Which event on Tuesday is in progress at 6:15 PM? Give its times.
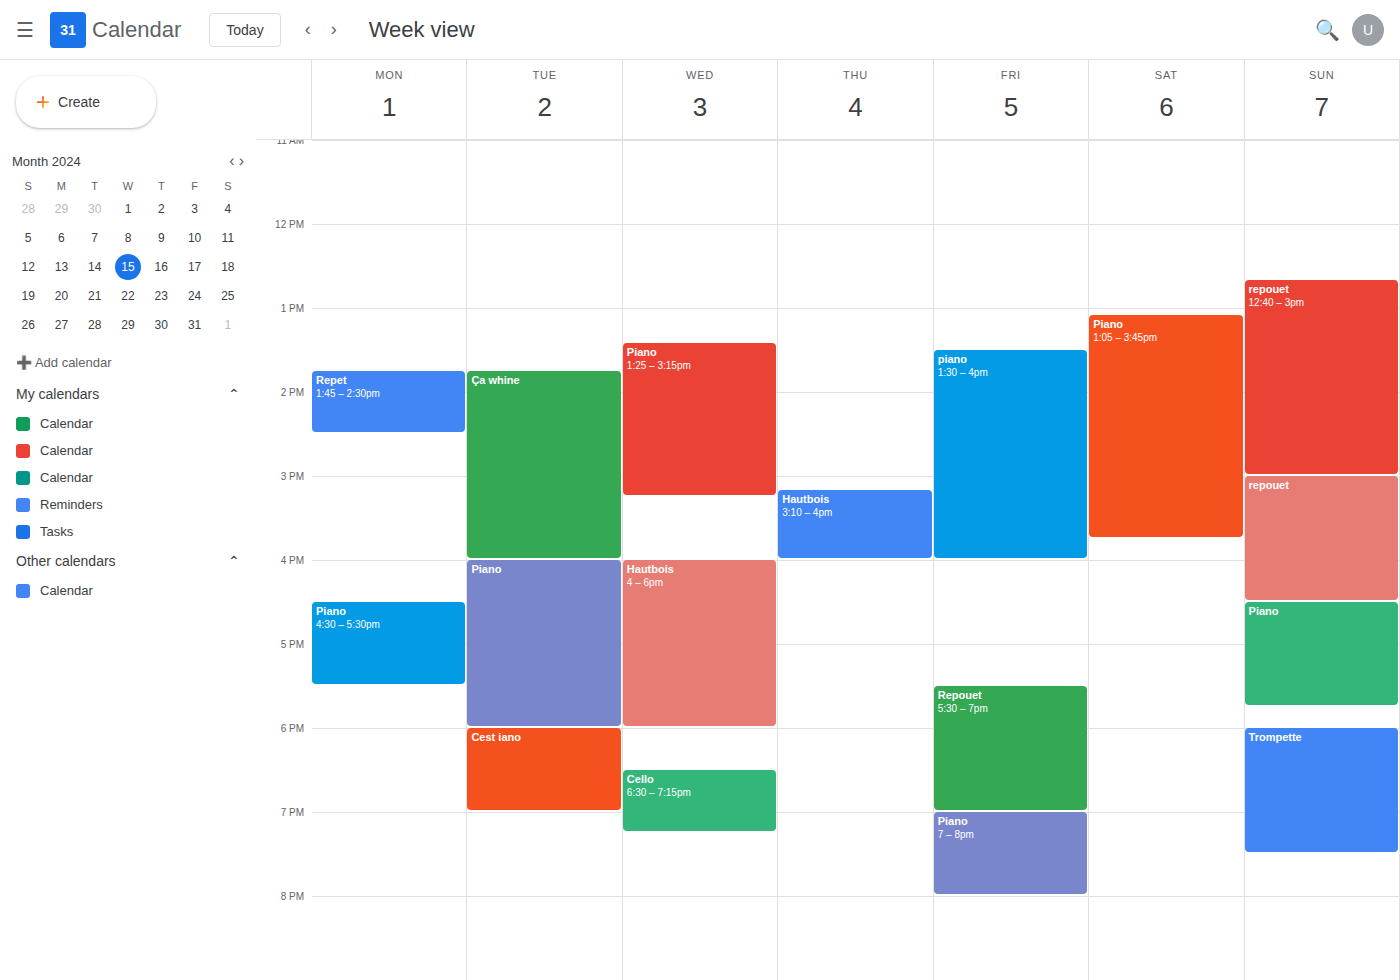
"Cest iano", 6:00 PM to 7:00 PM